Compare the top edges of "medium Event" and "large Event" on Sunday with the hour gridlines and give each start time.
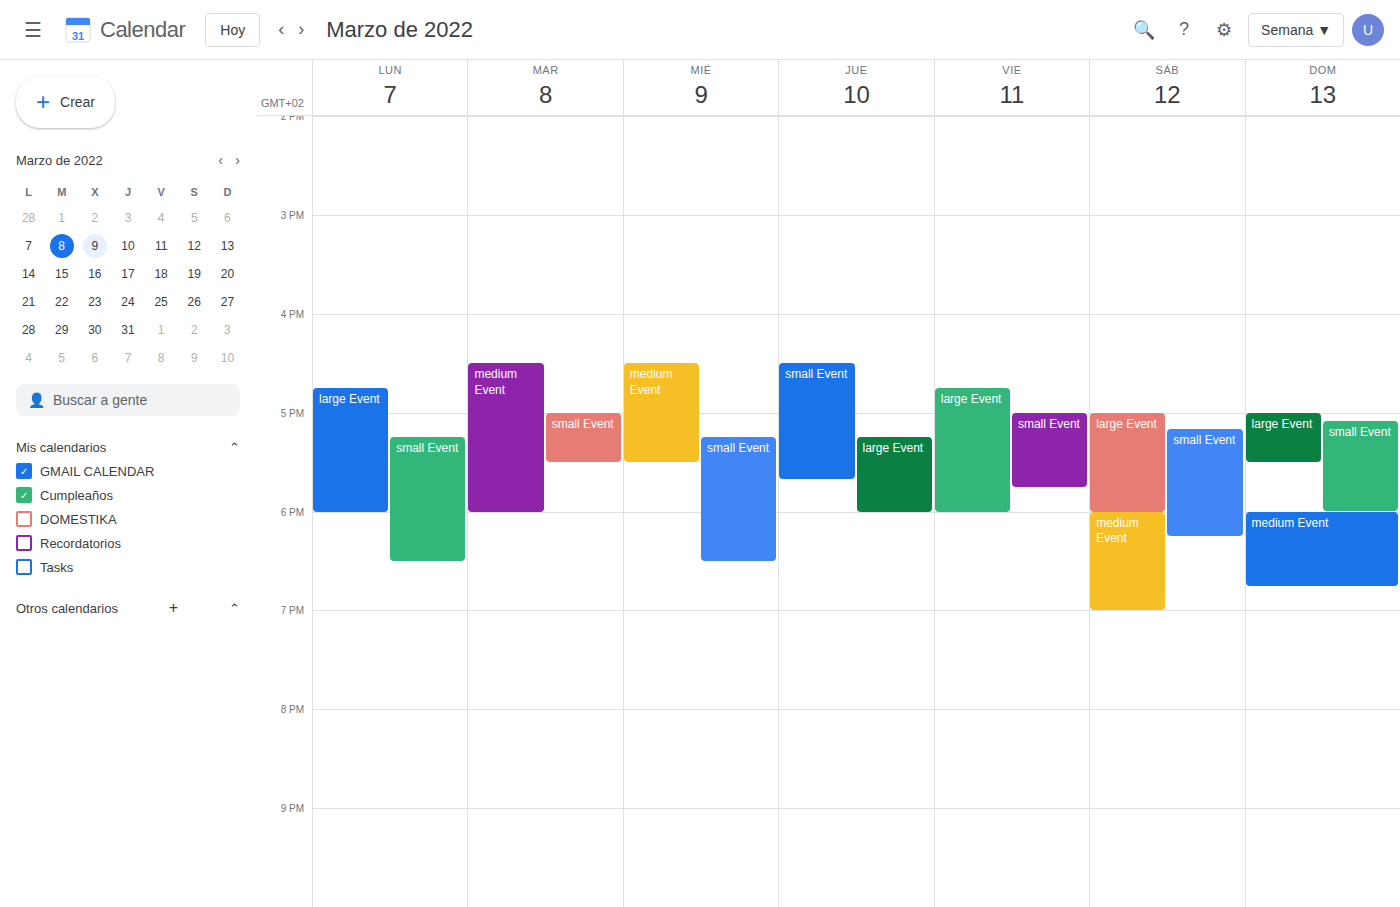
"medium Event": 6:00 PM, exactly on the 6 PM line. "large Event": 5:00 PM, exactly on the 5 PM line.